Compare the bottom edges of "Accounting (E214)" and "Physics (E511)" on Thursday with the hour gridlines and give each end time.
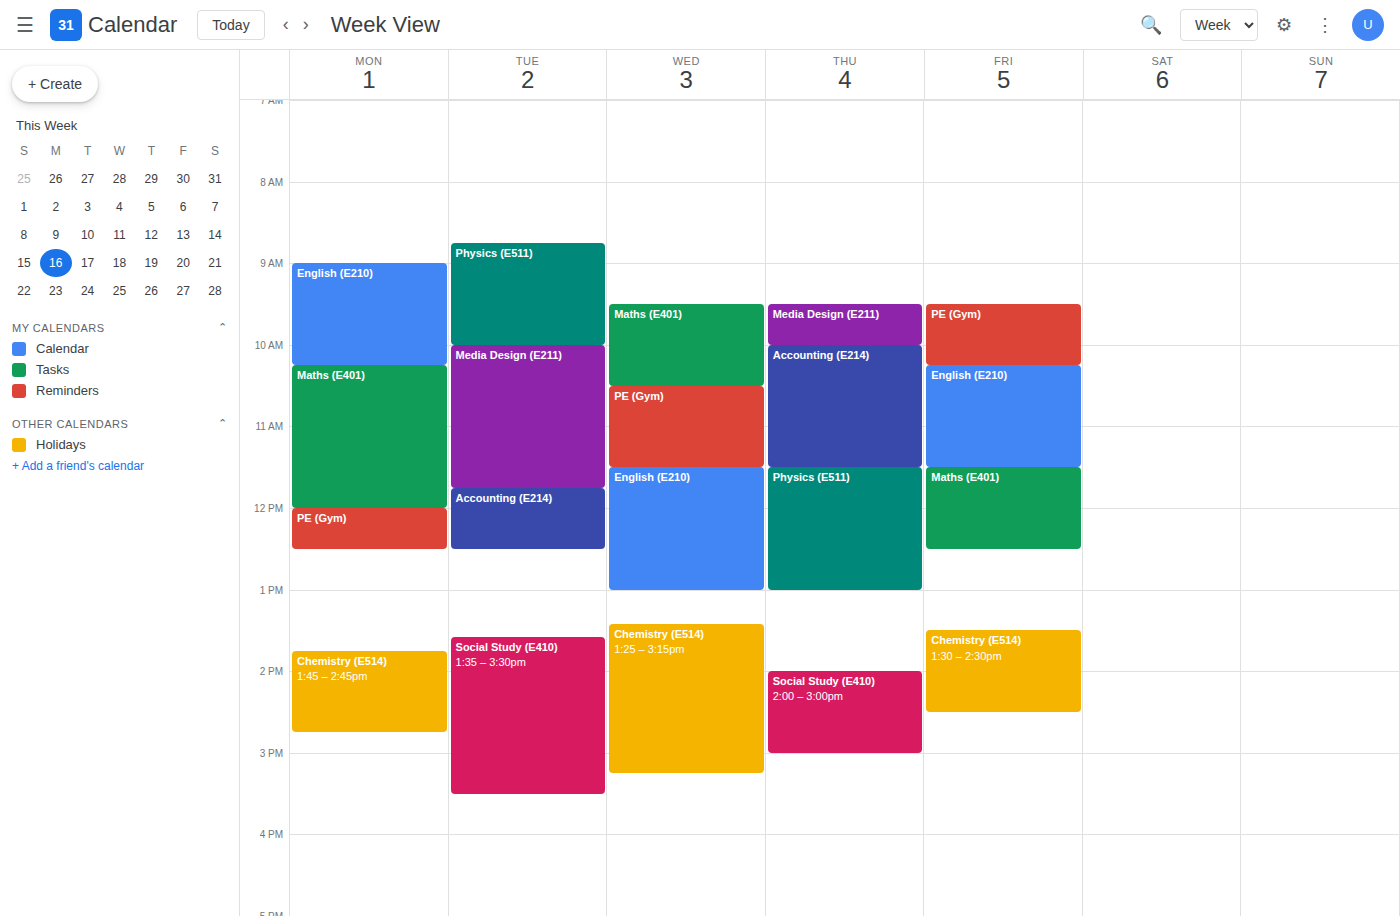
"Accounting (E214)": 11:30 AM, halfway between the 11 AM and 12 PM lines. "Physics (E511)": 1:00 PM, exactly on the 1 PM line.